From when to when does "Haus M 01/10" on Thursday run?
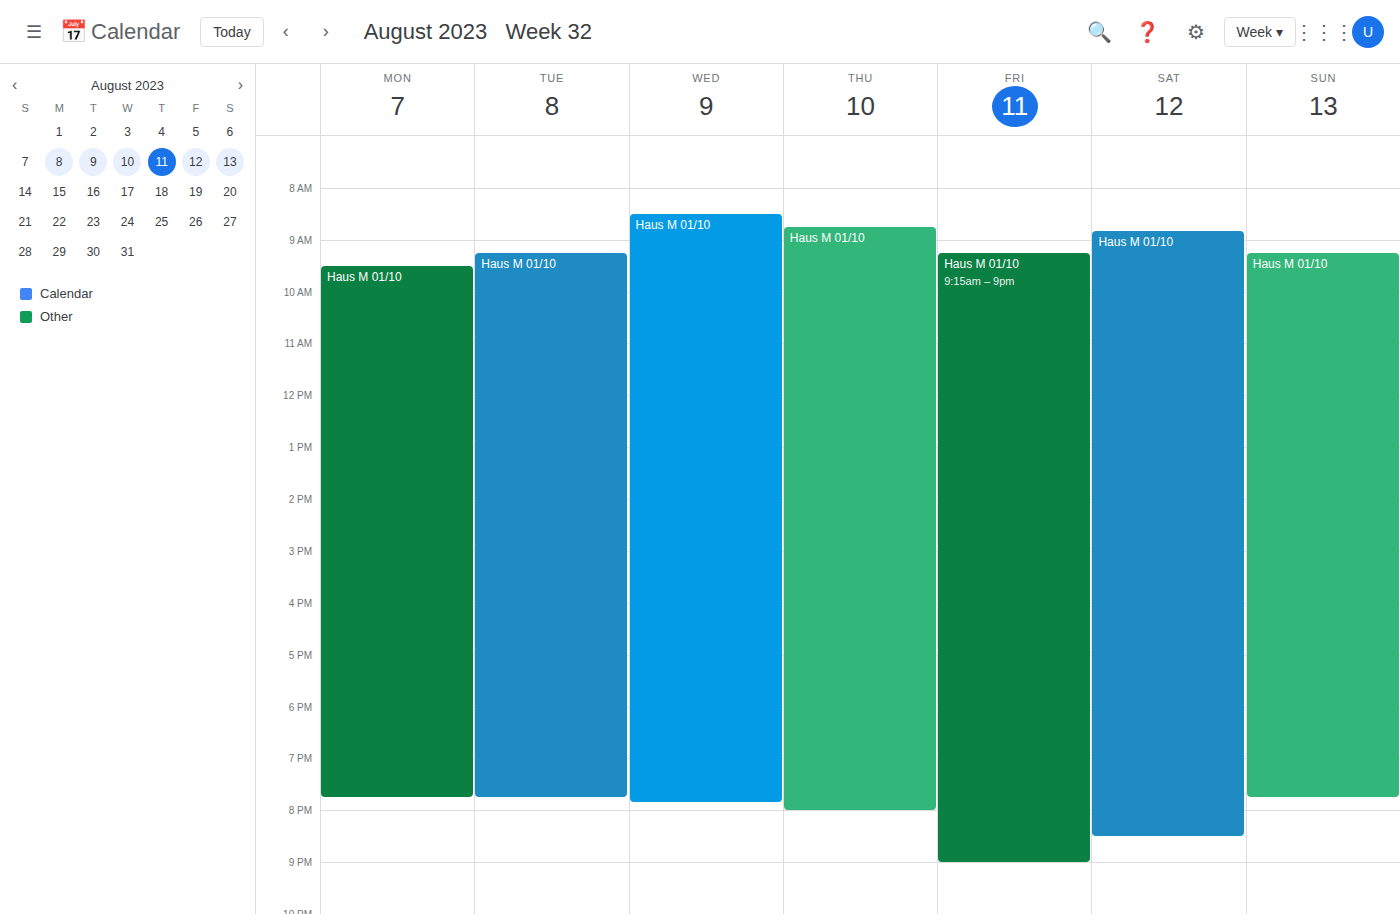
08:45 to 20:00